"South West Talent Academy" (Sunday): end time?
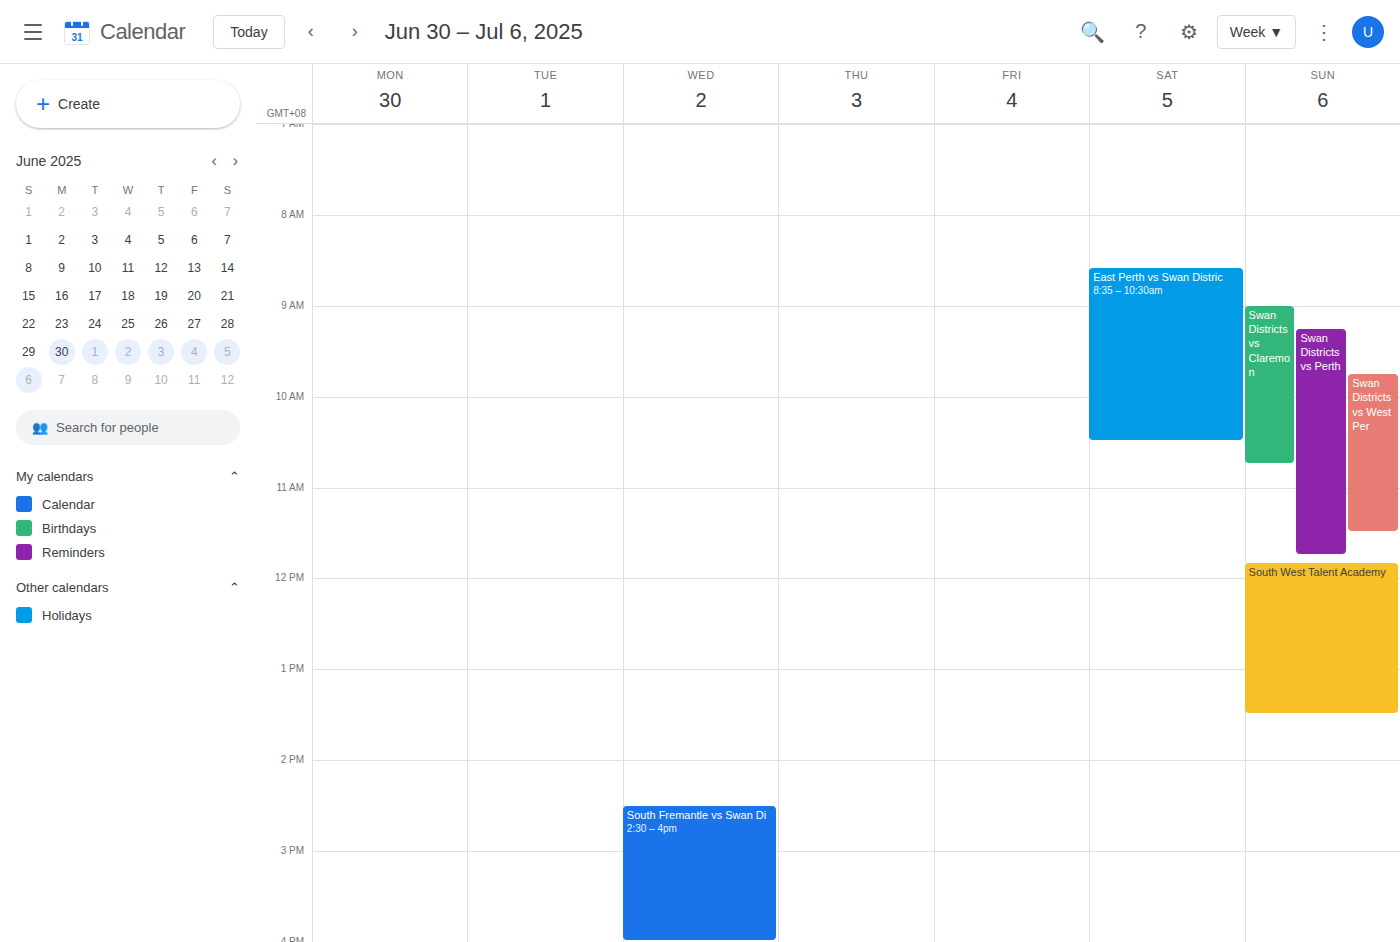
1:30 PM